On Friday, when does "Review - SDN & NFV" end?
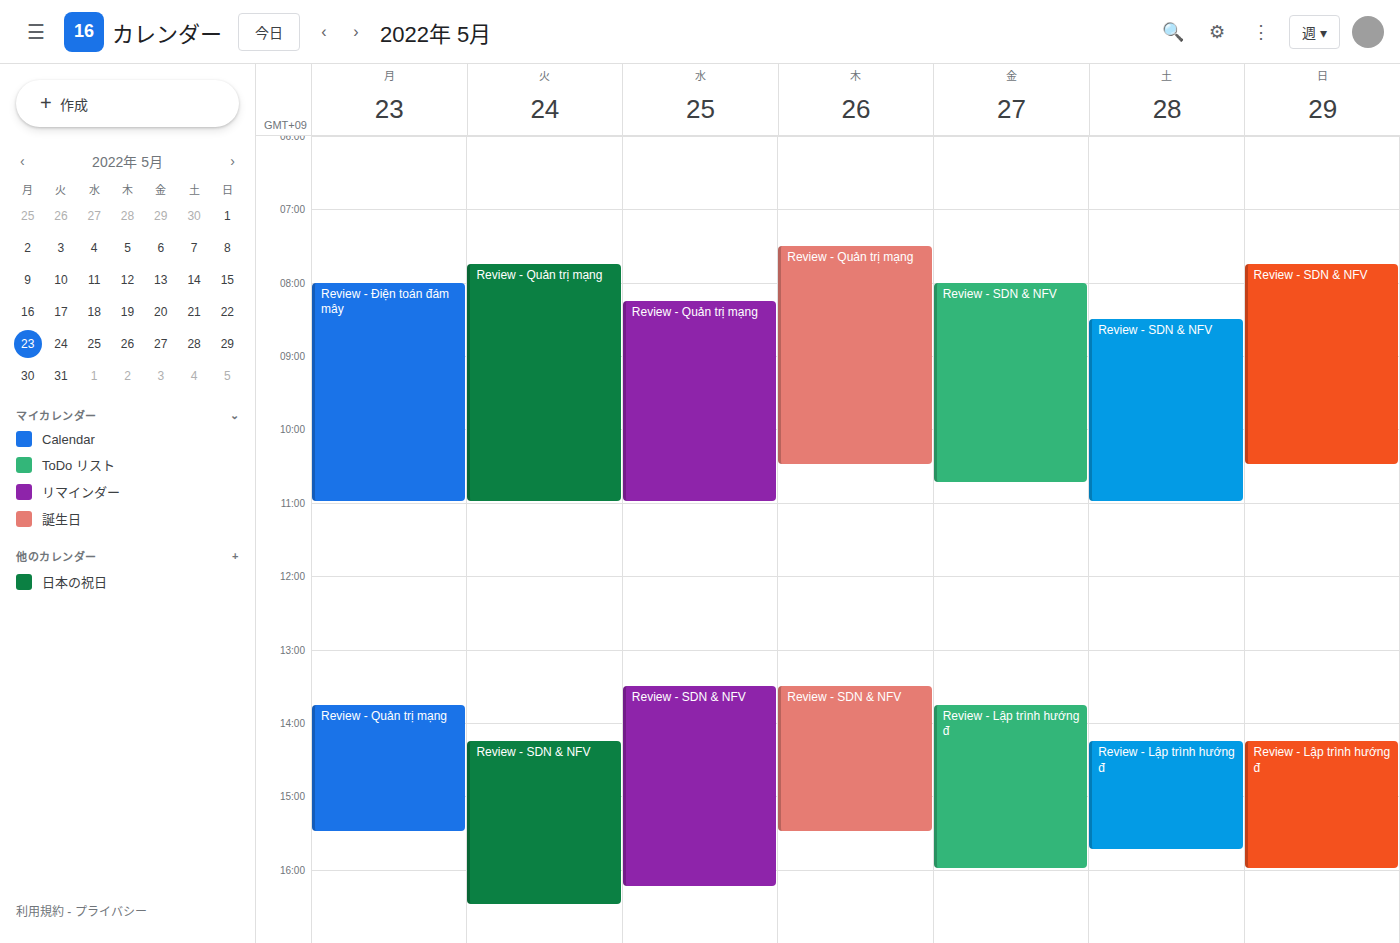
10:45 AM